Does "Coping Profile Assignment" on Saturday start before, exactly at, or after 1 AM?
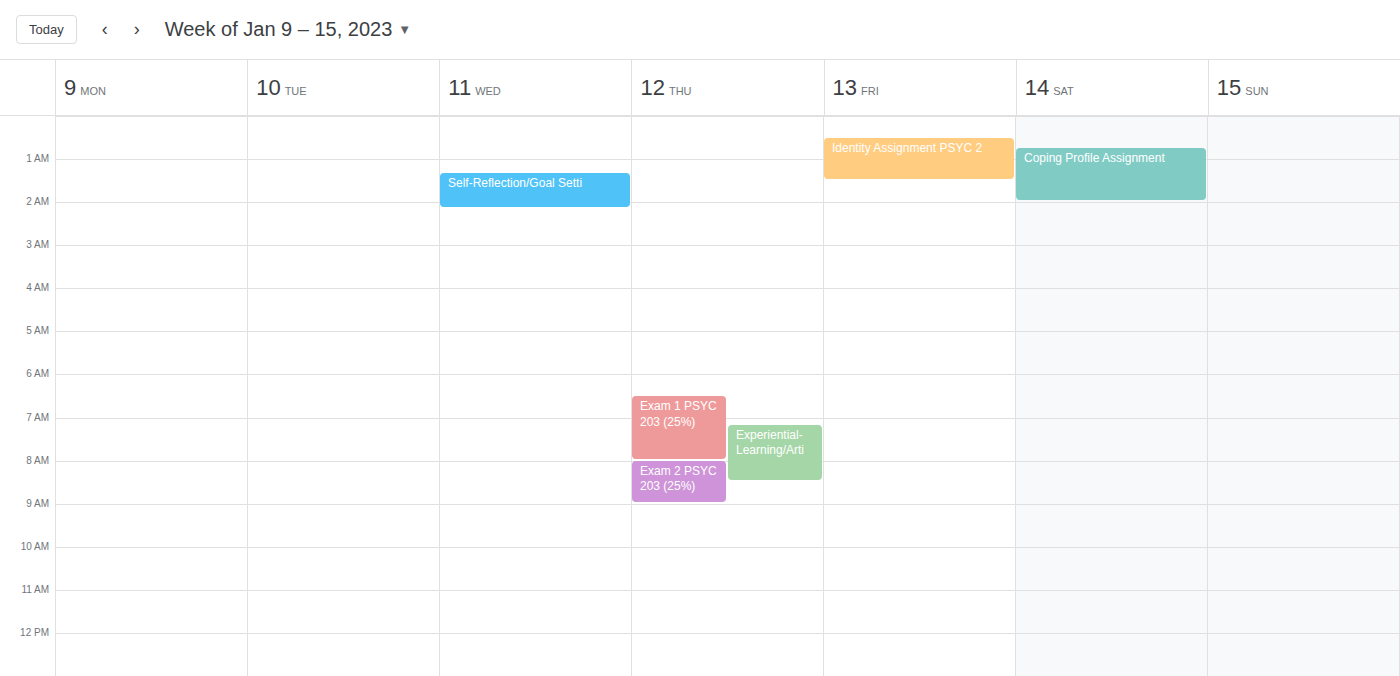
12:45 AM -- before 1 AM, 15 minutes above the 1 AM line.